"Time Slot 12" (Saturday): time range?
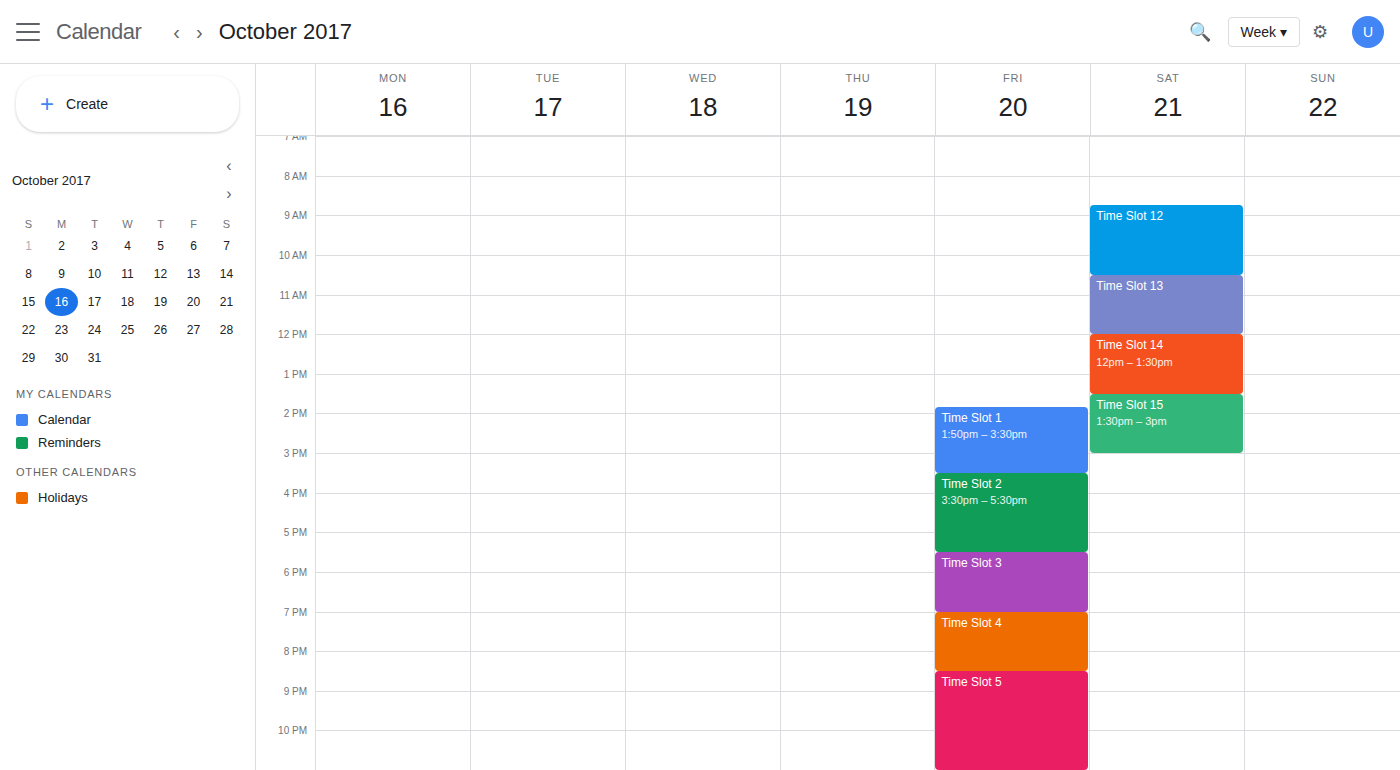
08:45 to 10:30